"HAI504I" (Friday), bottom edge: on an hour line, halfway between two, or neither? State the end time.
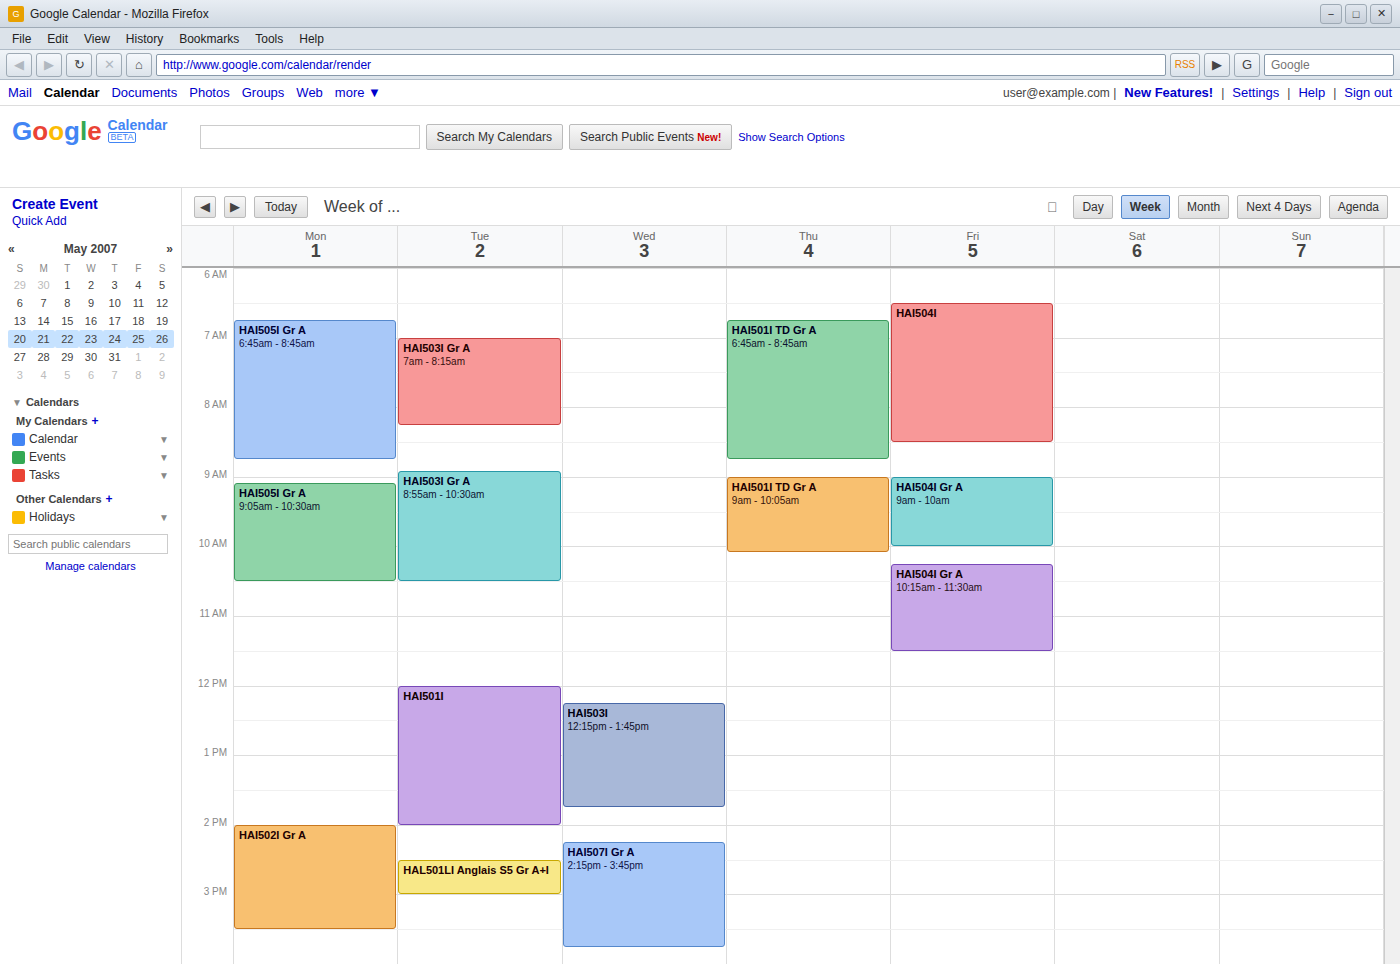
8:30 AM -- halfway between the 8 AM and 9 AM lines.